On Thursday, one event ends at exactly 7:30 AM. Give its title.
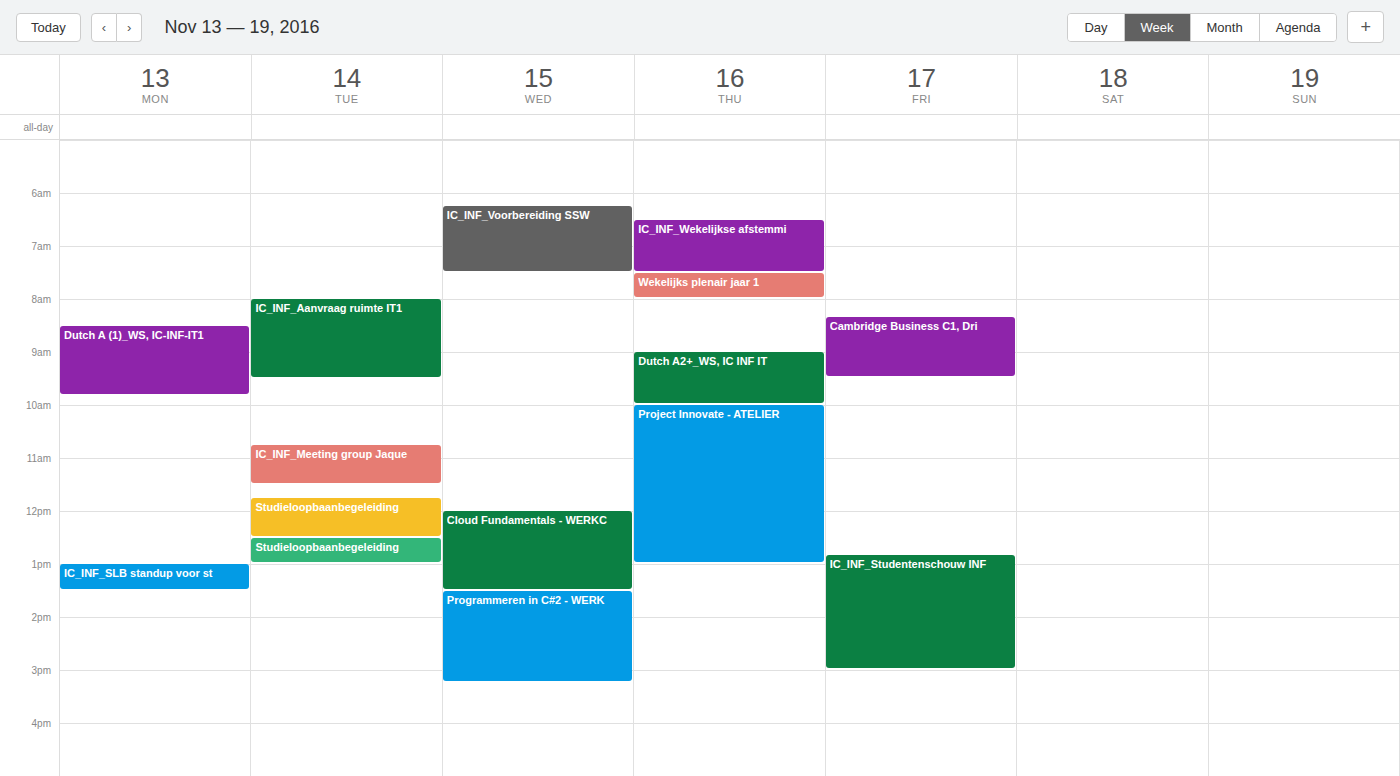
"IC_INF_Wekelijkse afstemmi"